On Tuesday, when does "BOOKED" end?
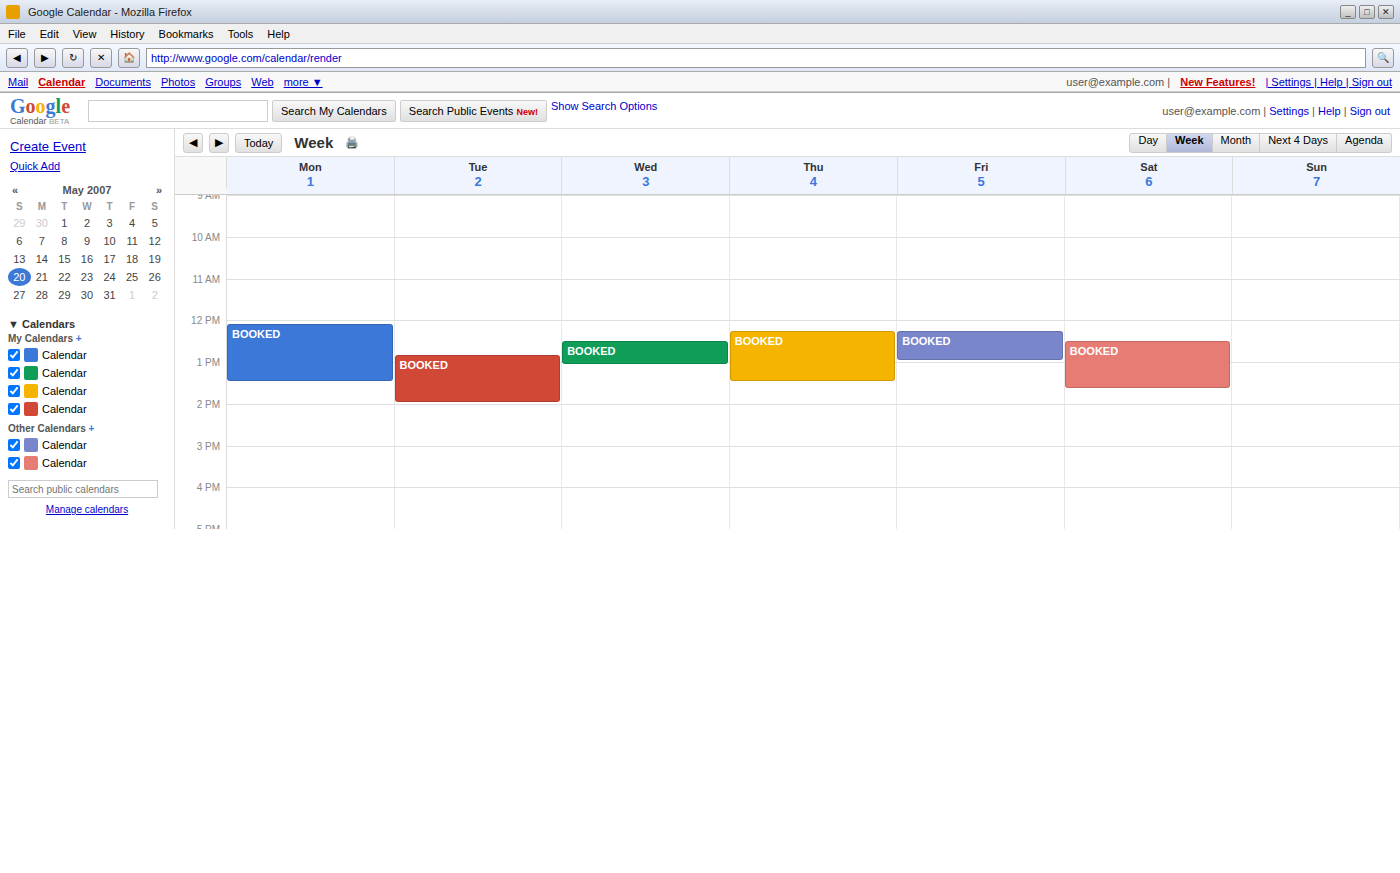
2:00 PM